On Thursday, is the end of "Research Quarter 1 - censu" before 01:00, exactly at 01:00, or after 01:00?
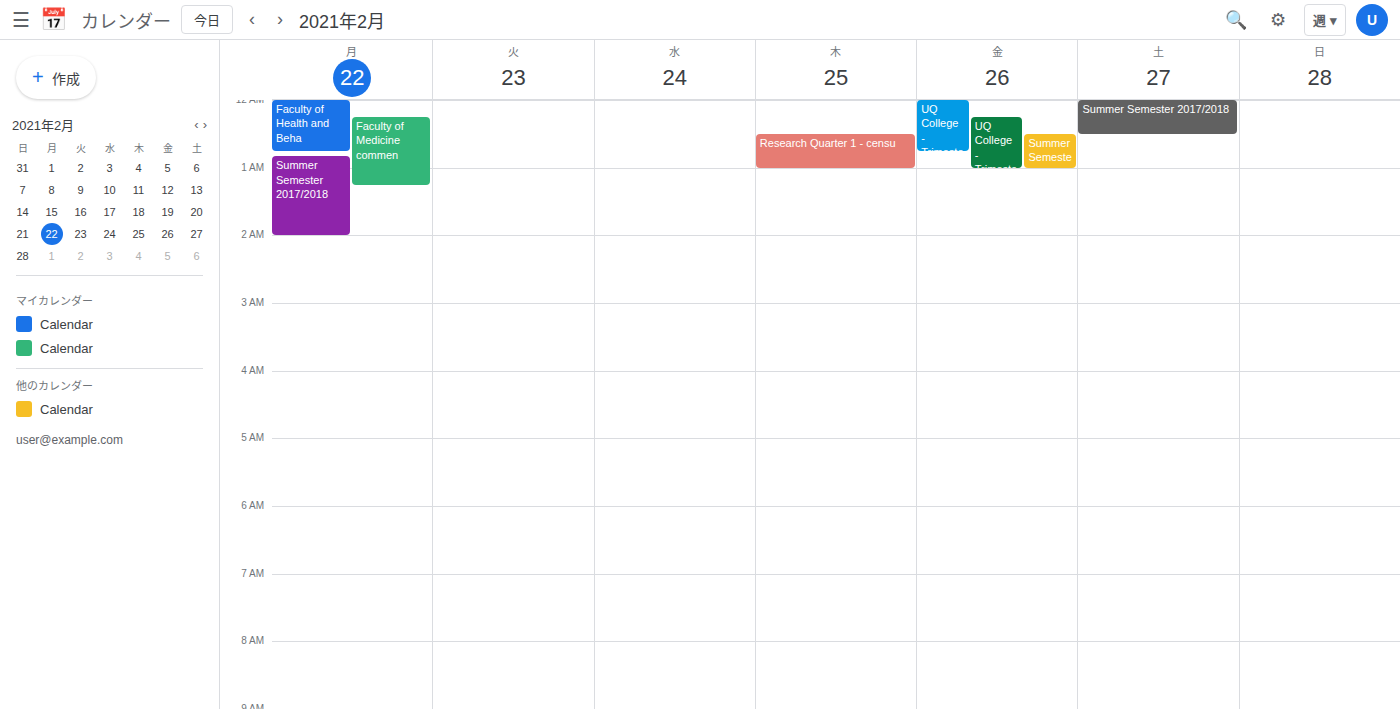
01:00 -- exactly at 01:00, on the 01:00 line.